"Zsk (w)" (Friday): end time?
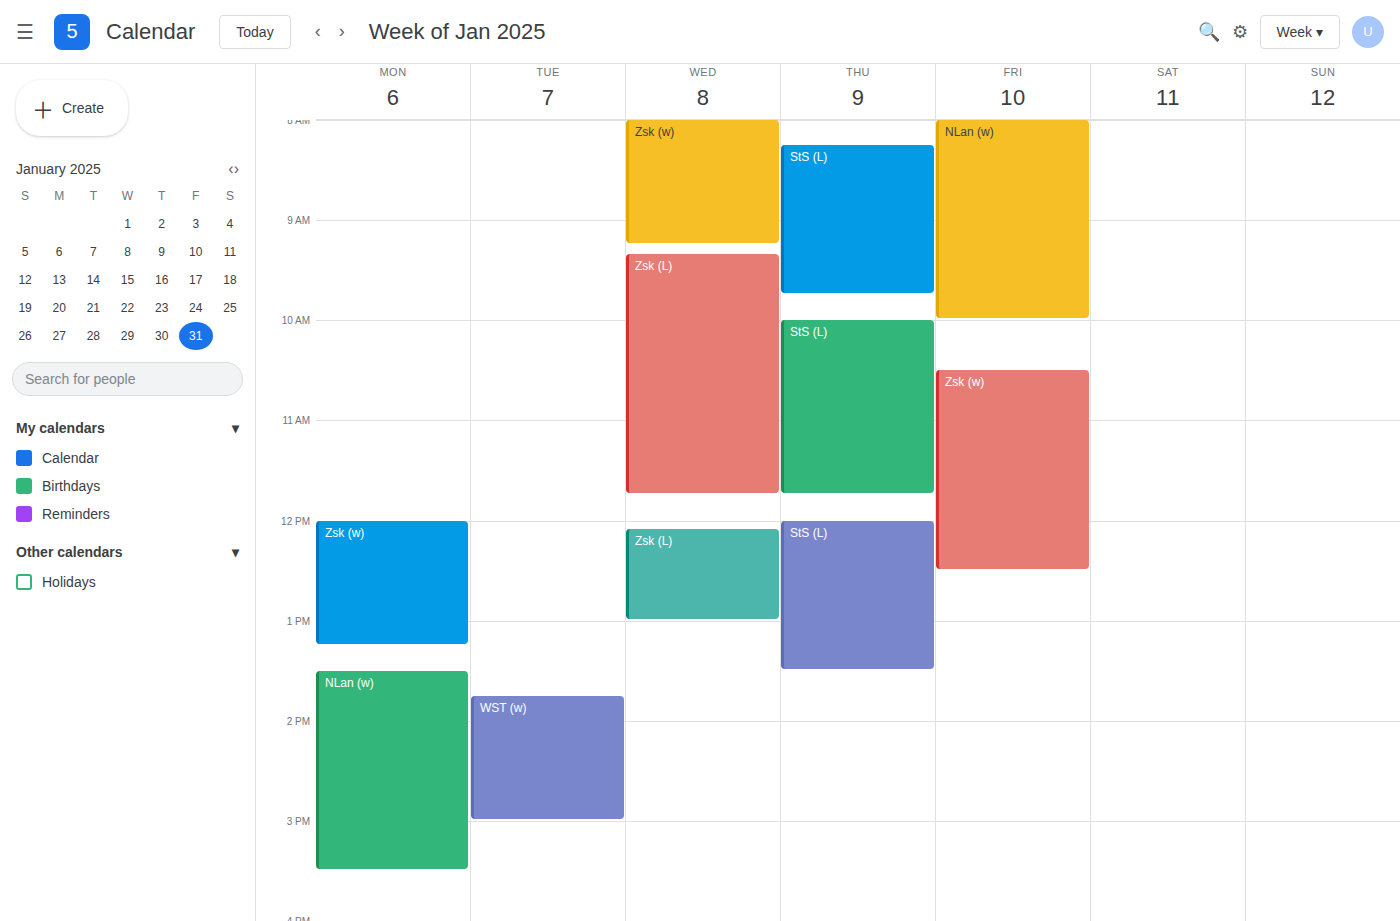
12:30 PM